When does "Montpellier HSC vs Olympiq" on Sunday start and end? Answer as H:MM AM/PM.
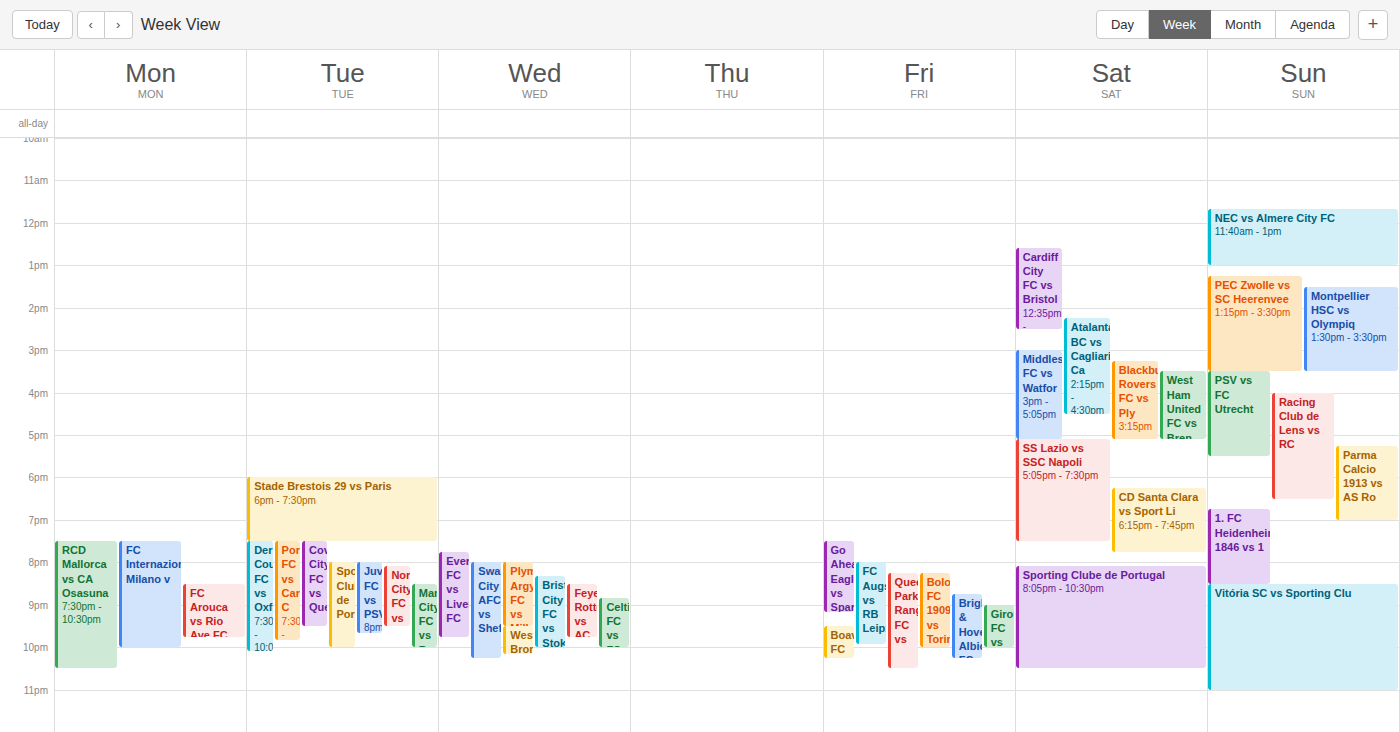
1:30 PM to 3:30 PM